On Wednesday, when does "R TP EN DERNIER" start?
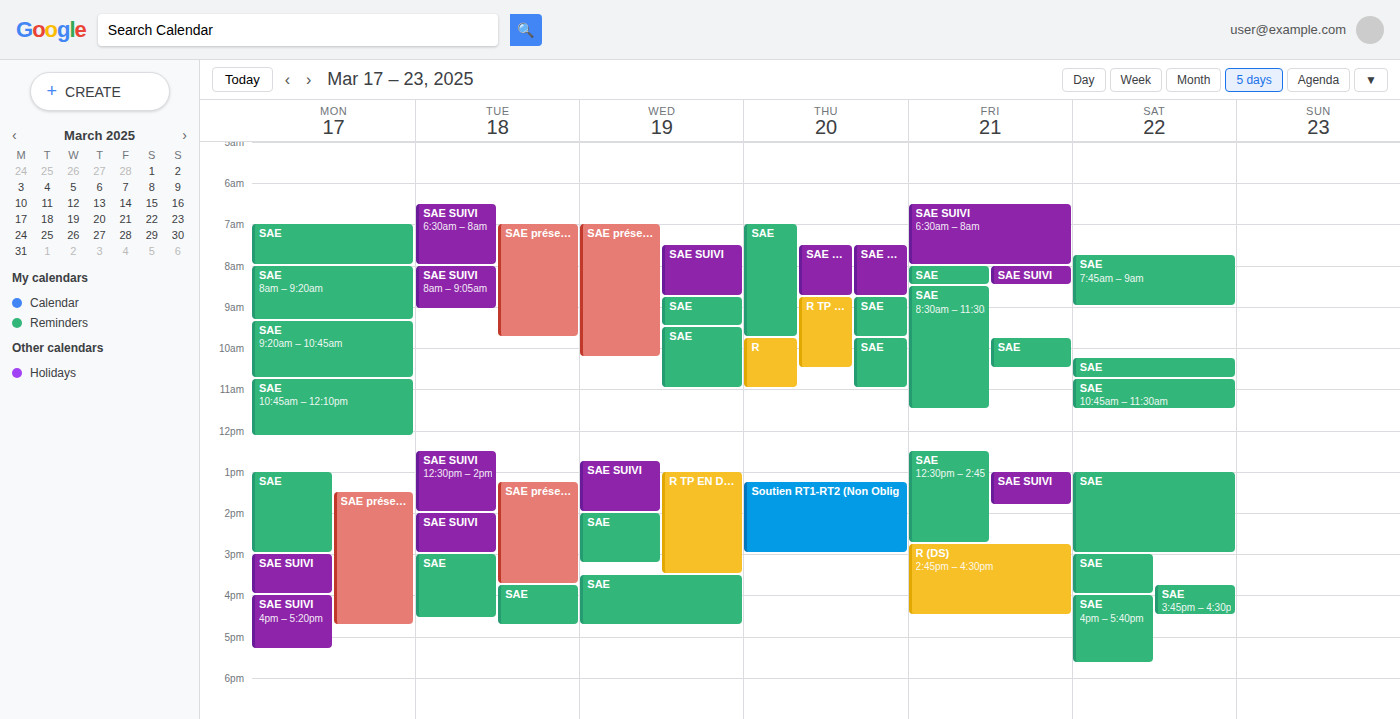
1:00 PM